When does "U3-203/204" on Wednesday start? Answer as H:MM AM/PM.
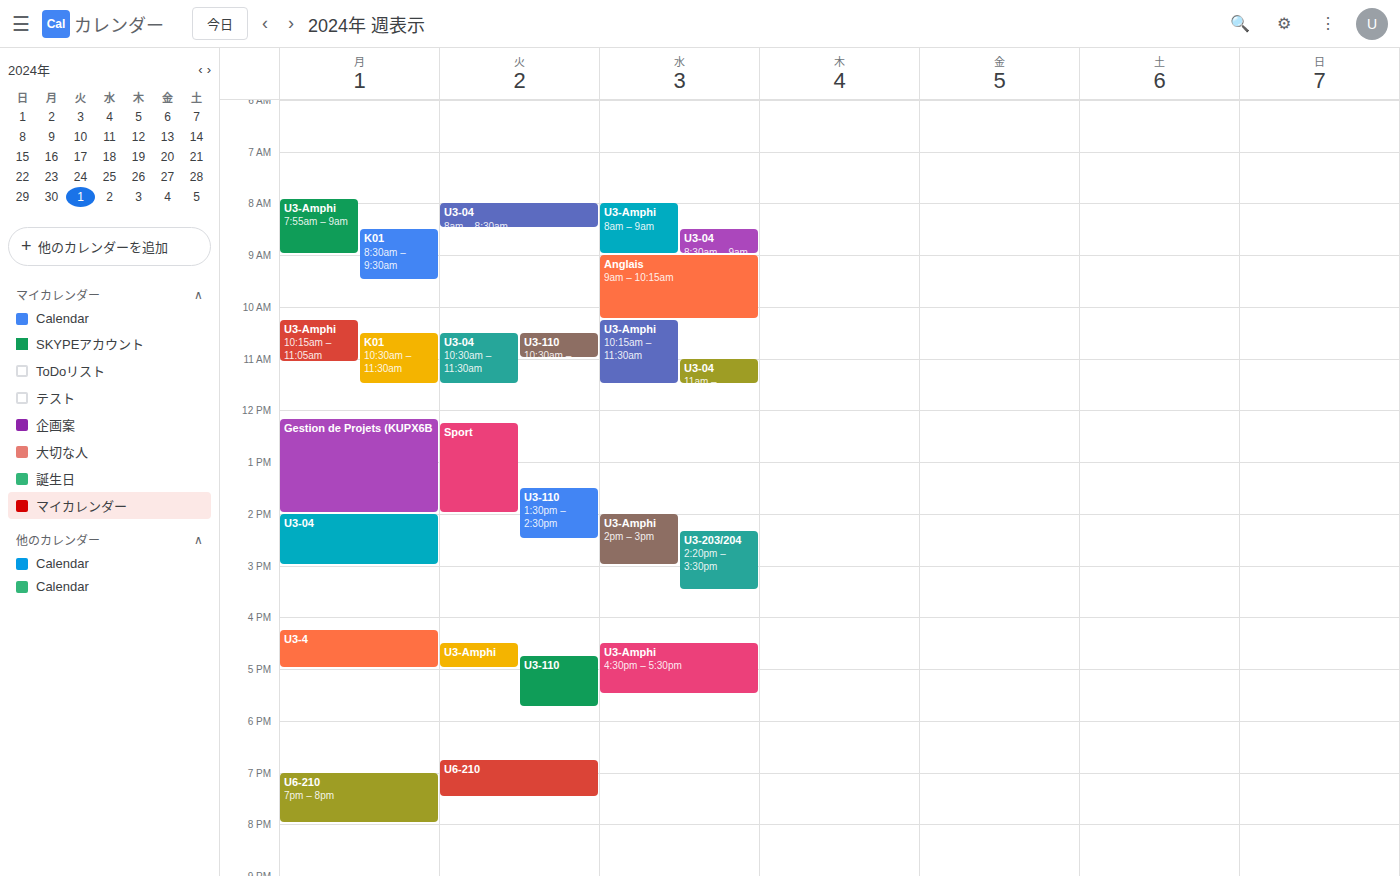
2:20 PM